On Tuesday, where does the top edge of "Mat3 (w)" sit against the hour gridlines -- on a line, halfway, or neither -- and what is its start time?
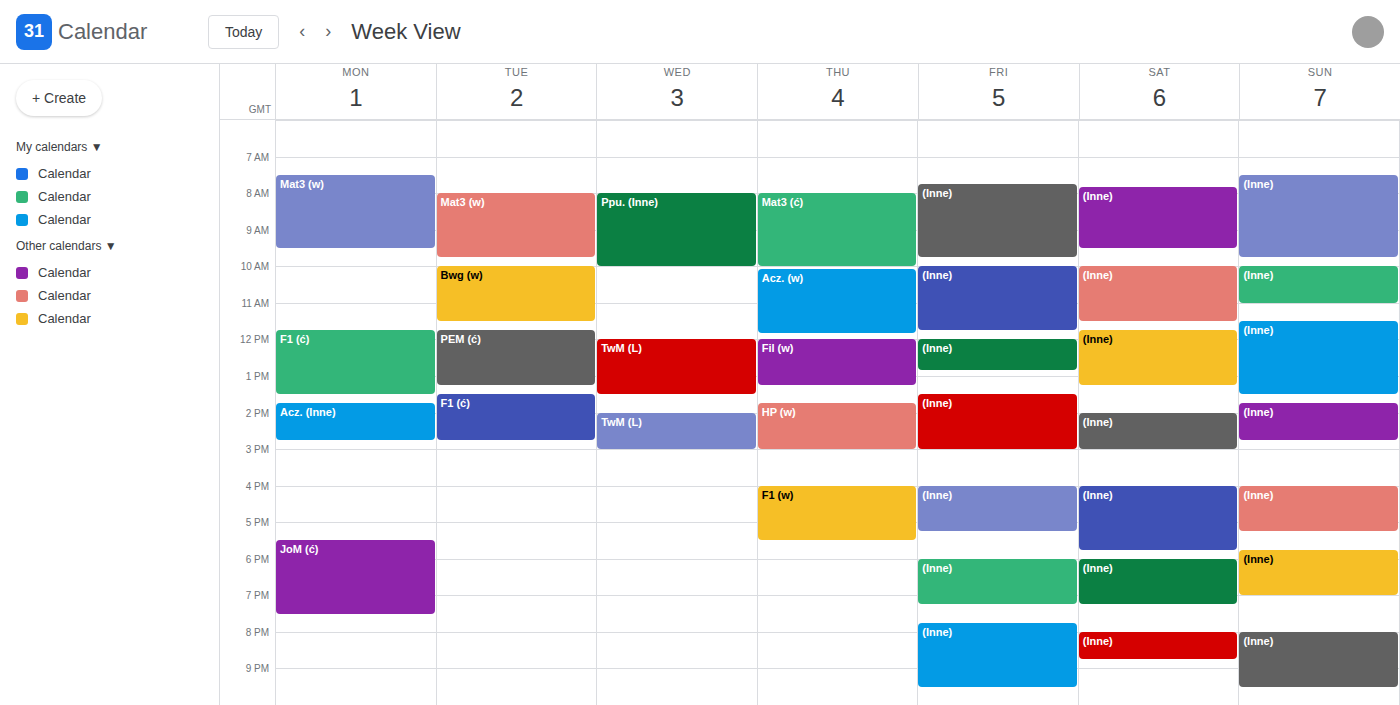
8:00 AM -- exactly on the 8 AM line.